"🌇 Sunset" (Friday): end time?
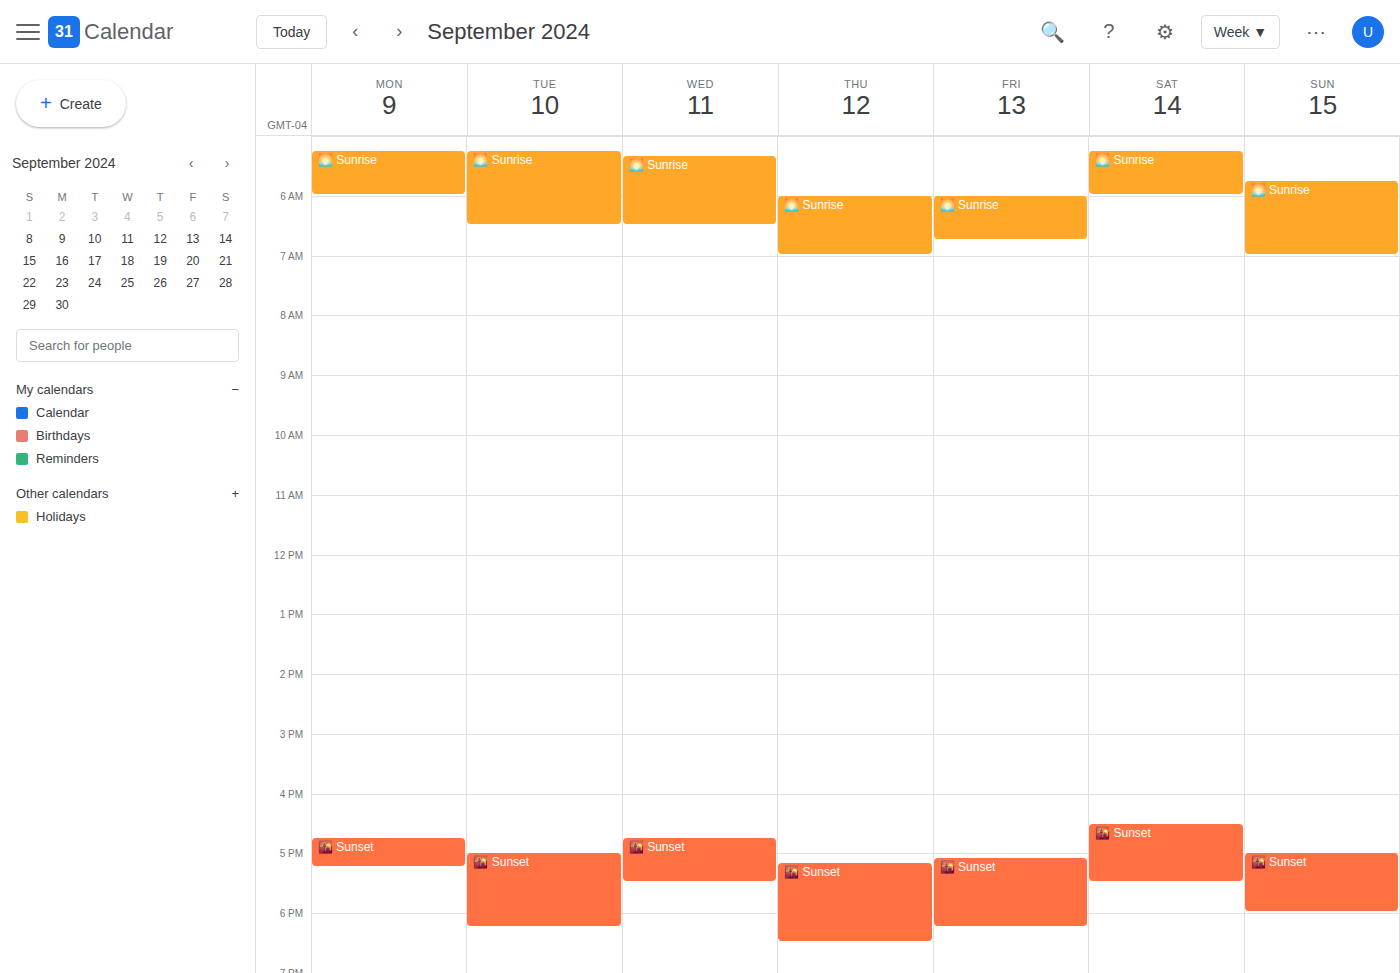
6:15 PM